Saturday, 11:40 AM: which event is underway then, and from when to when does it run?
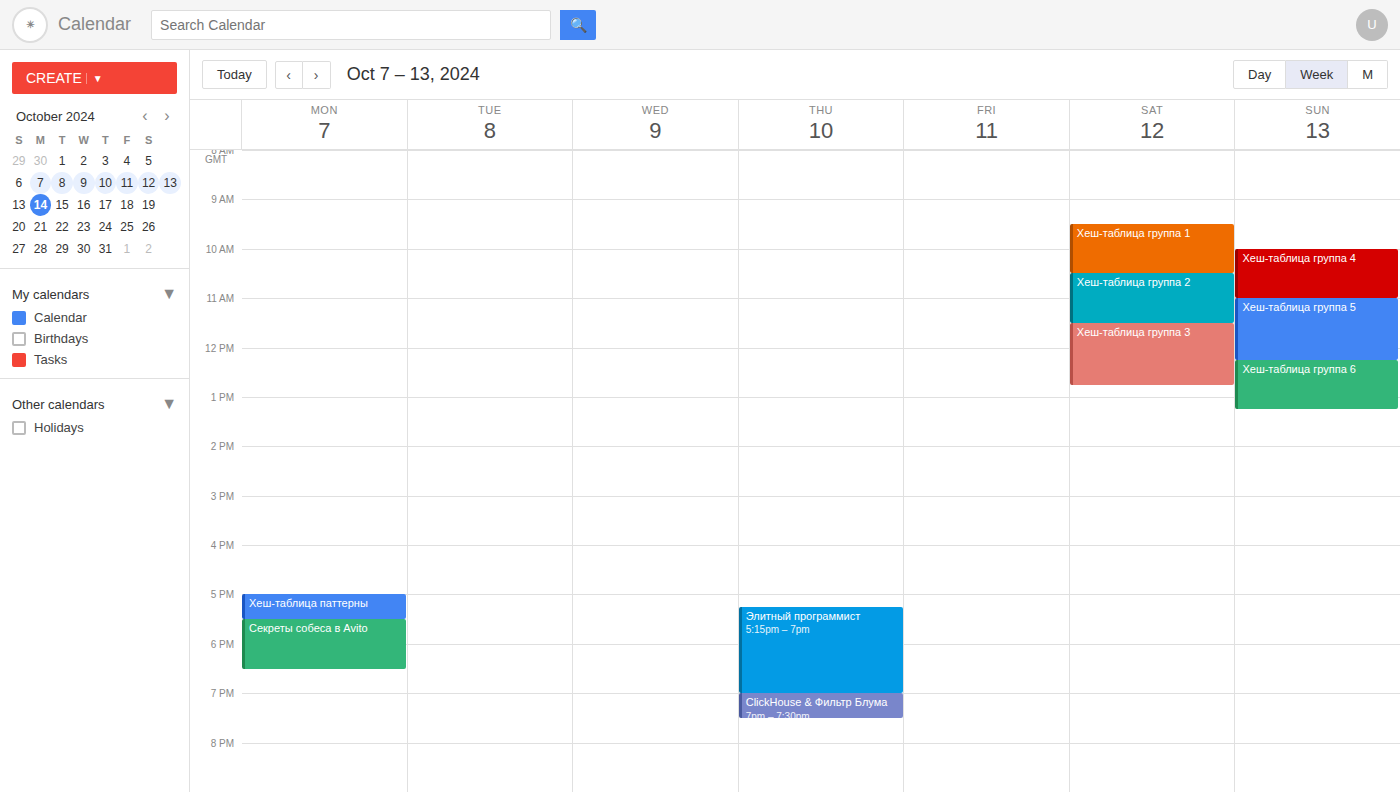
"Хеш-таблица группа 3", 11:30 AM to 12:45 PM